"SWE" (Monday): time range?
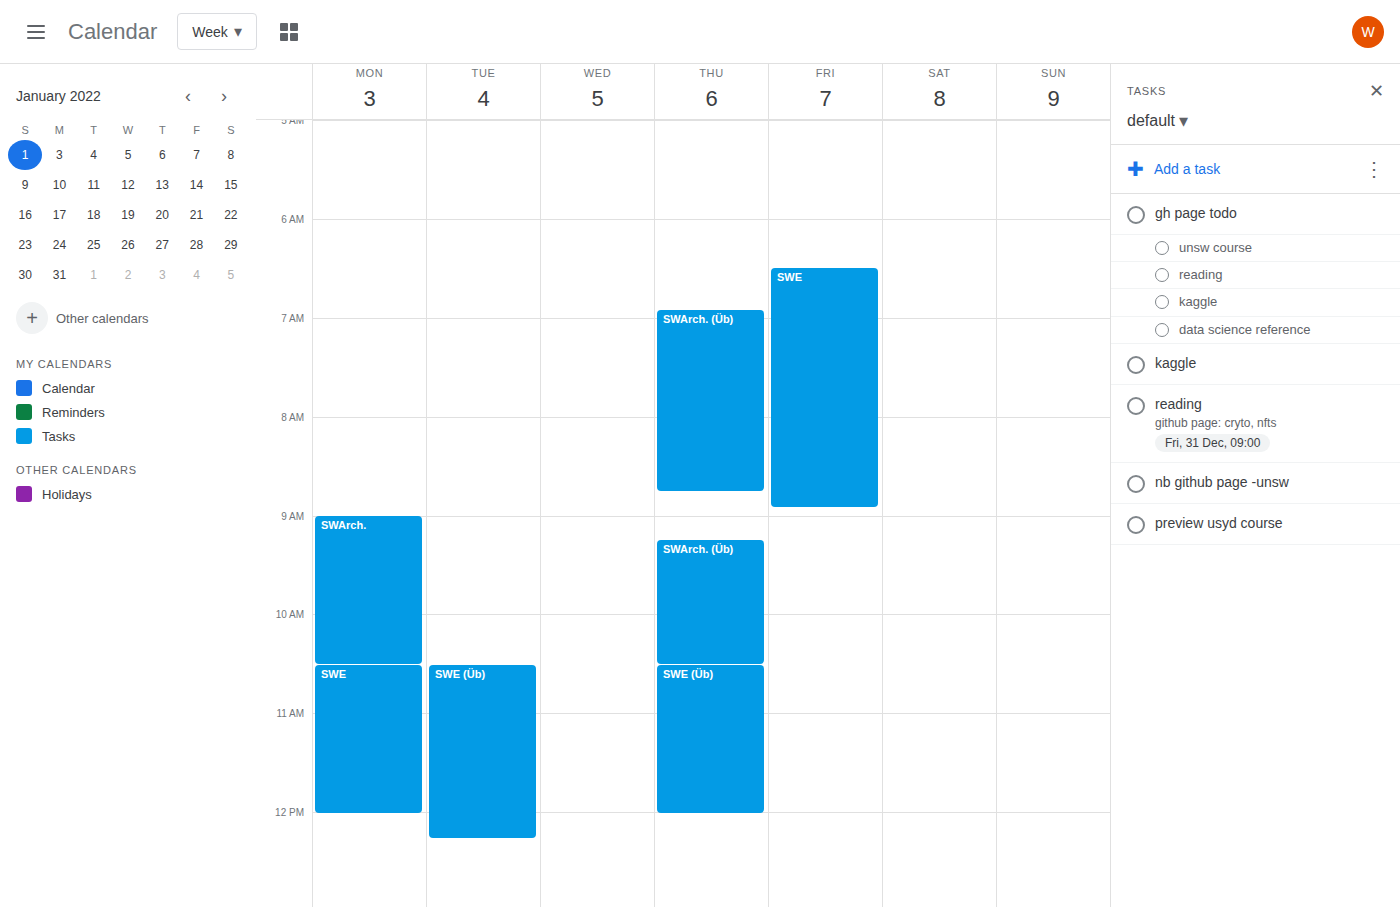
10:30 to 12:00